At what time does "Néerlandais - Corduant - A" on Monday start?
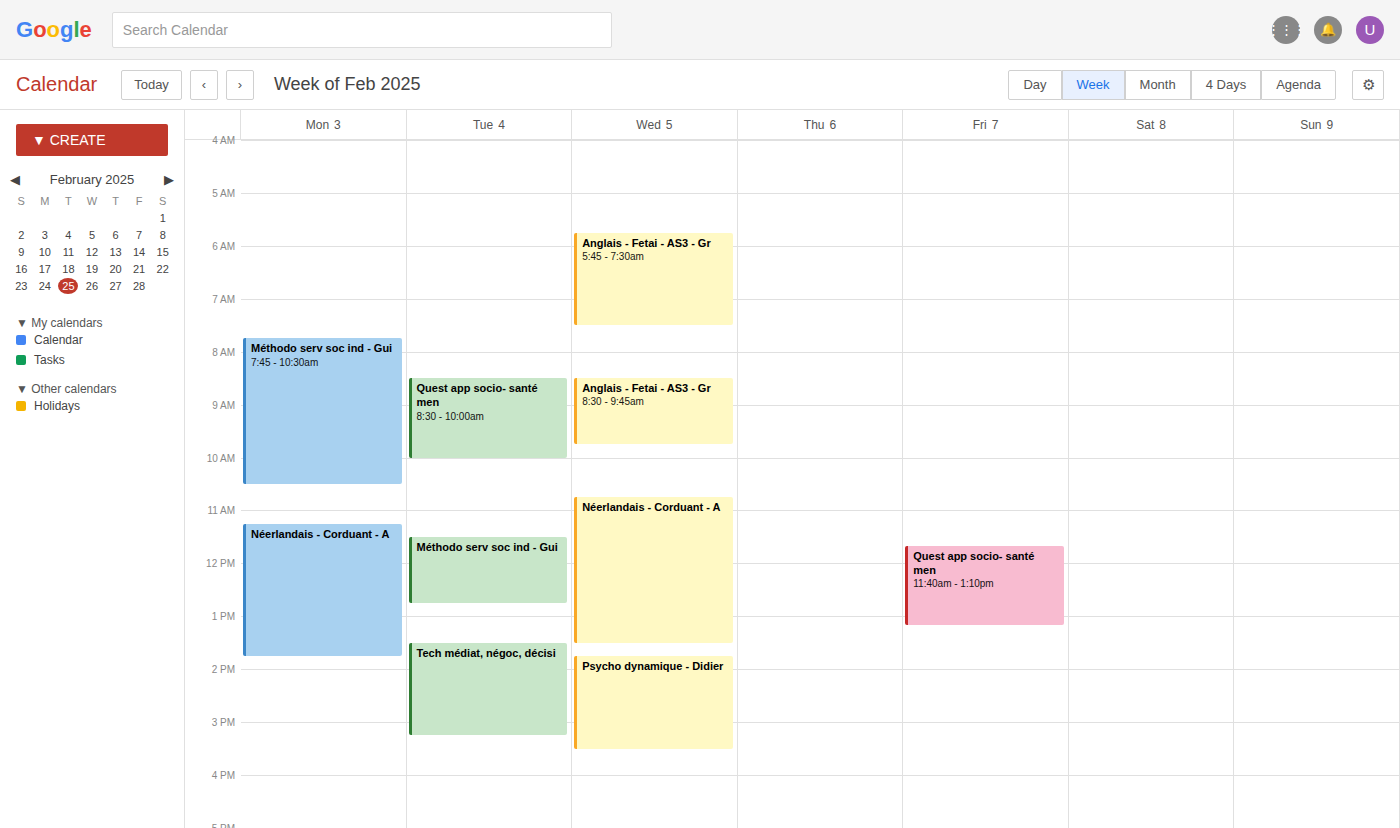
11:15 AM